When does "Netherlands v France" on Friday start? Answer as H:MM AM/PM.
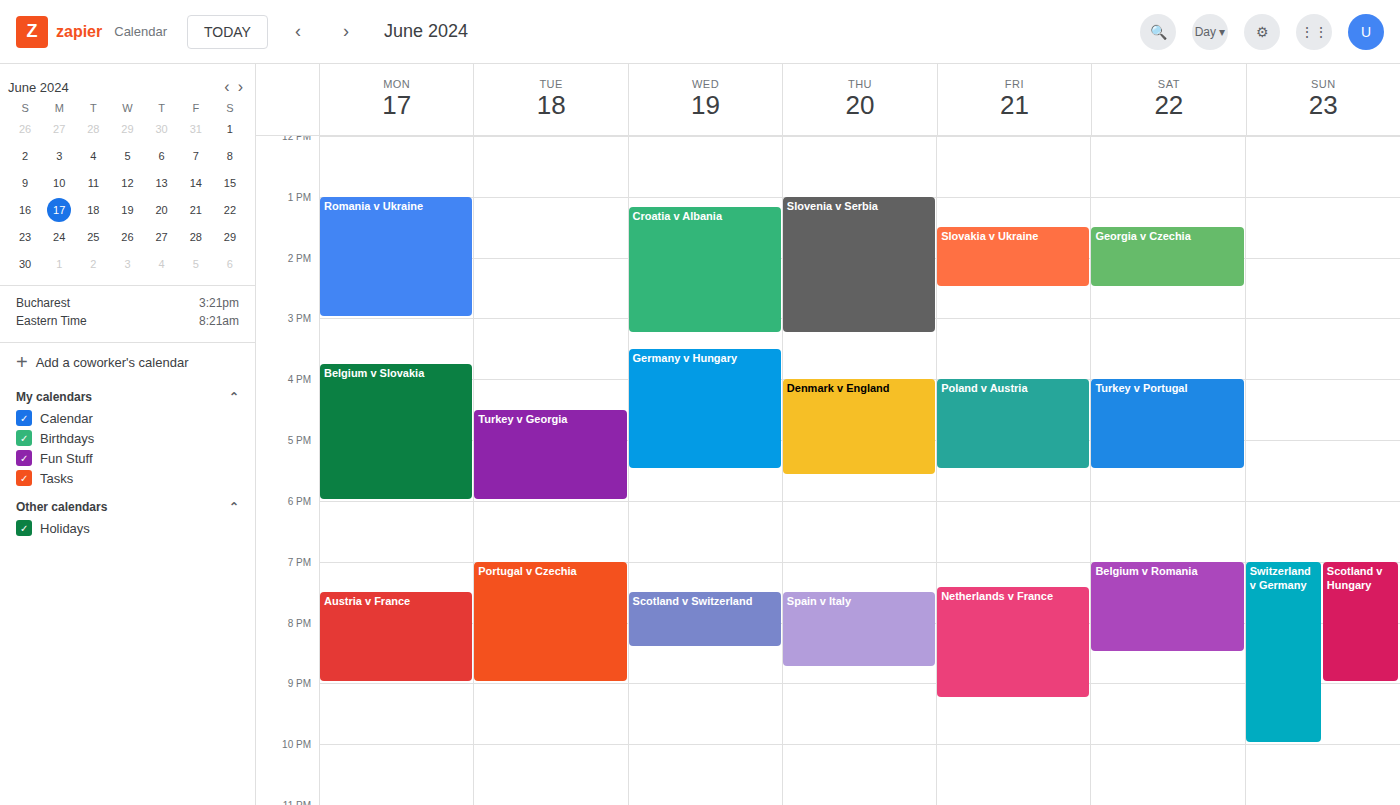
7:25 PM